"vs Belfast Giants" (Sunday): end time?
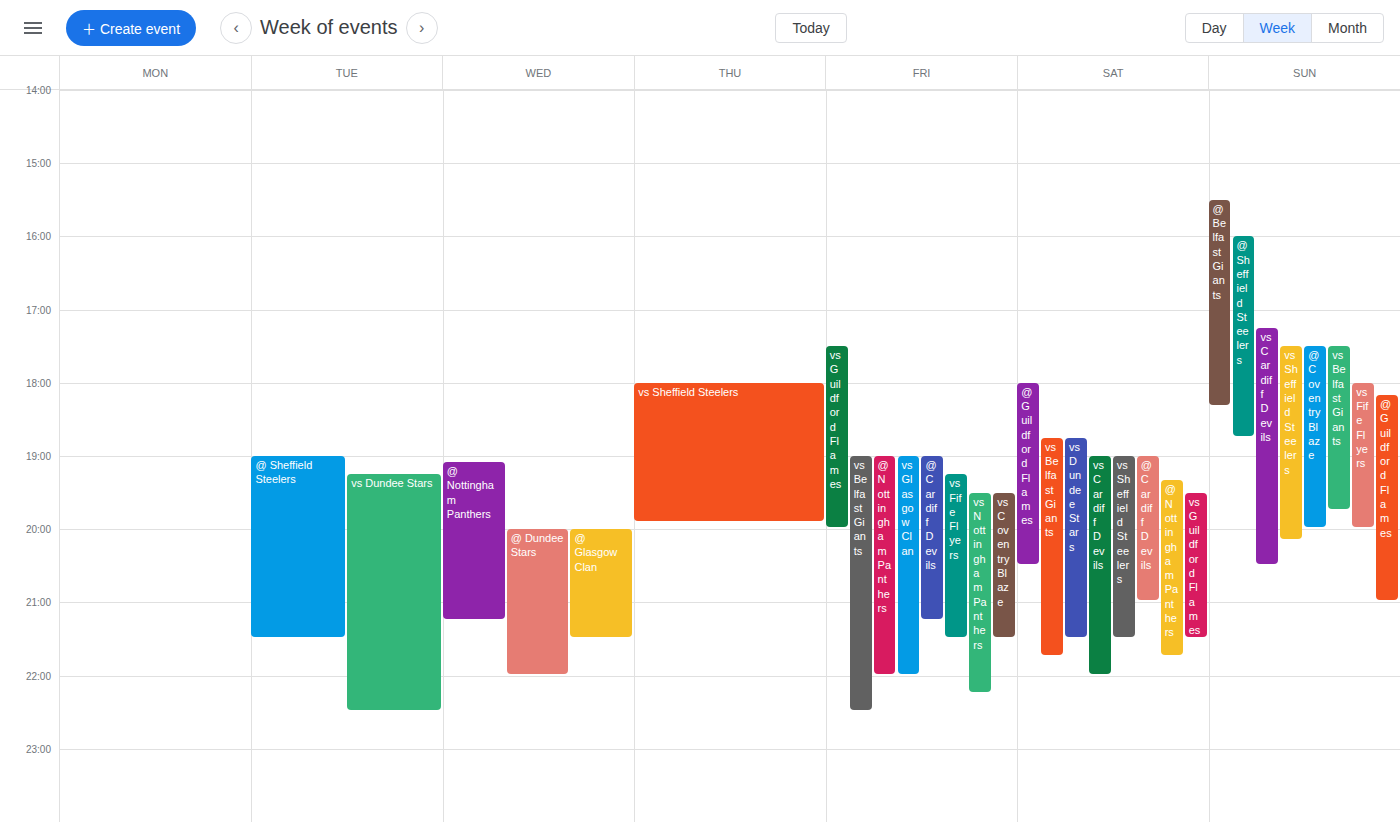
7:45 PM